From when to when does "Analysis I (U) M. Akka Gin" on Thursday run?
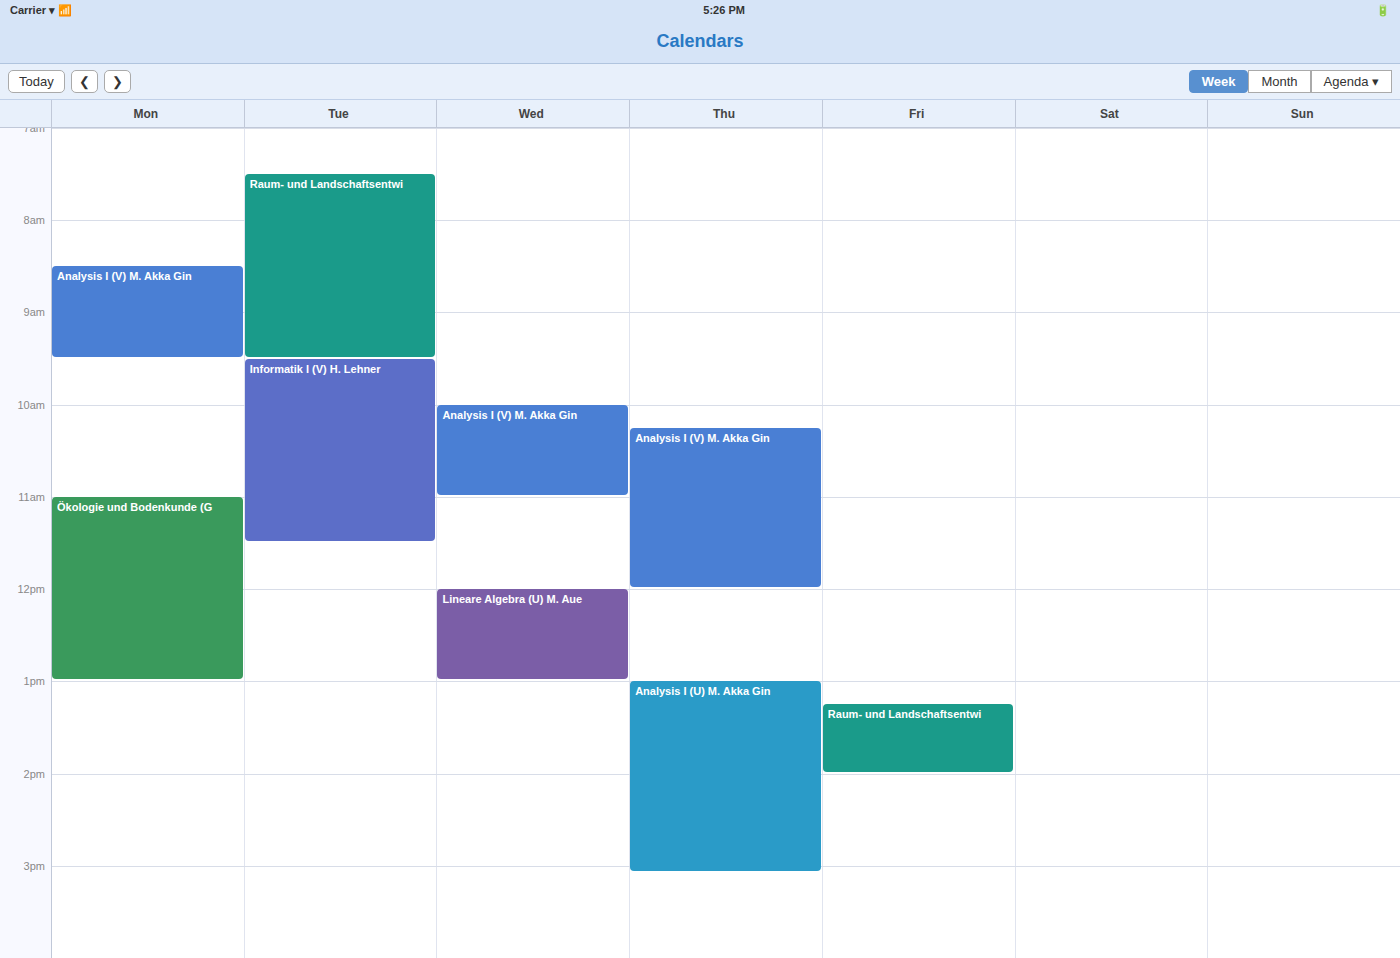
1:00 PM to 3:05 PM